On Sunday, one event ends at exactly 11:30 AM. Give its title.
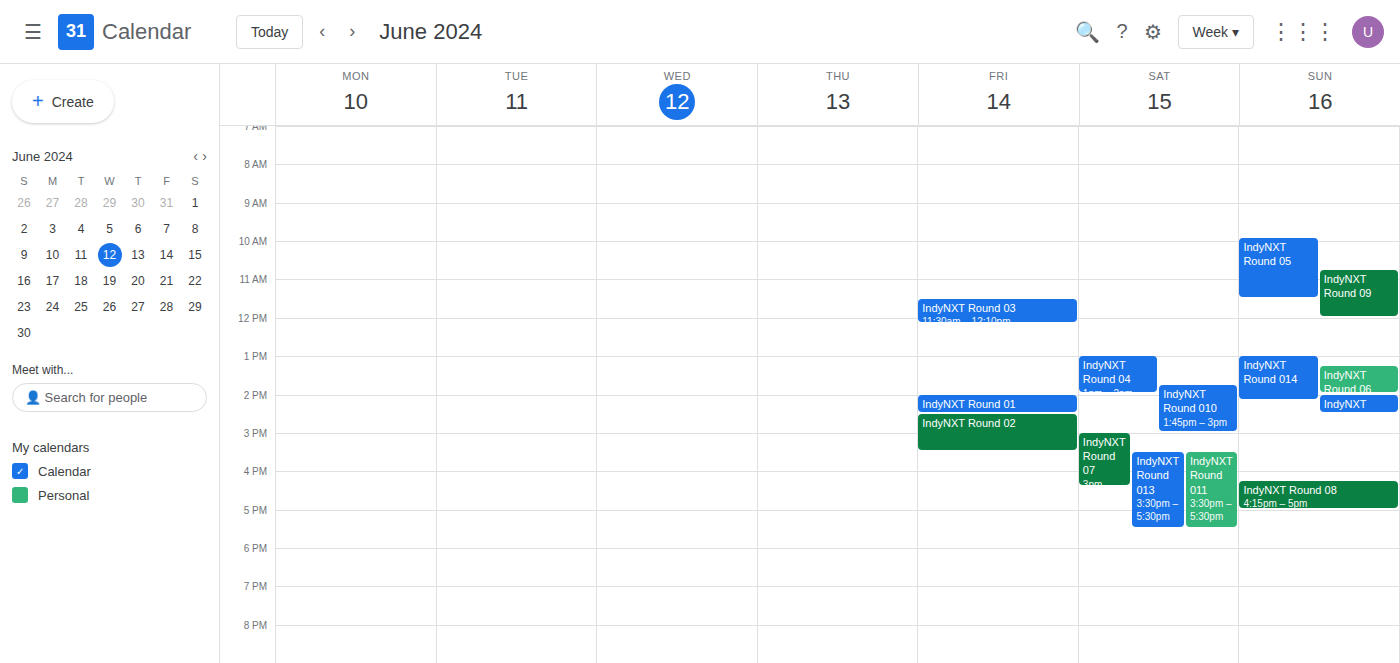
"IndyNXT Round 05"